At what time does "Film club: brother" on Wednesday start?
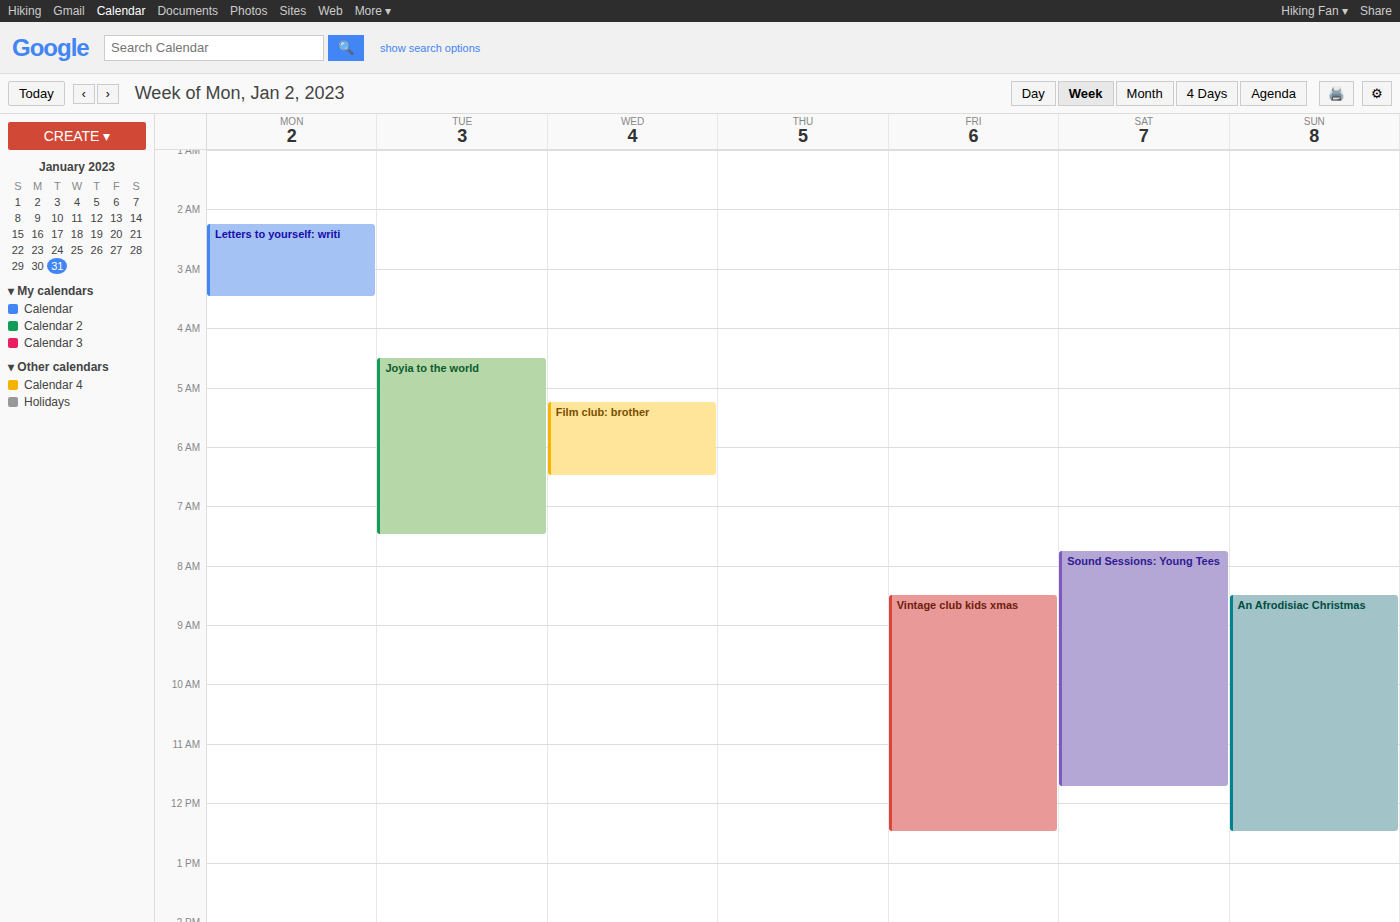
05:15